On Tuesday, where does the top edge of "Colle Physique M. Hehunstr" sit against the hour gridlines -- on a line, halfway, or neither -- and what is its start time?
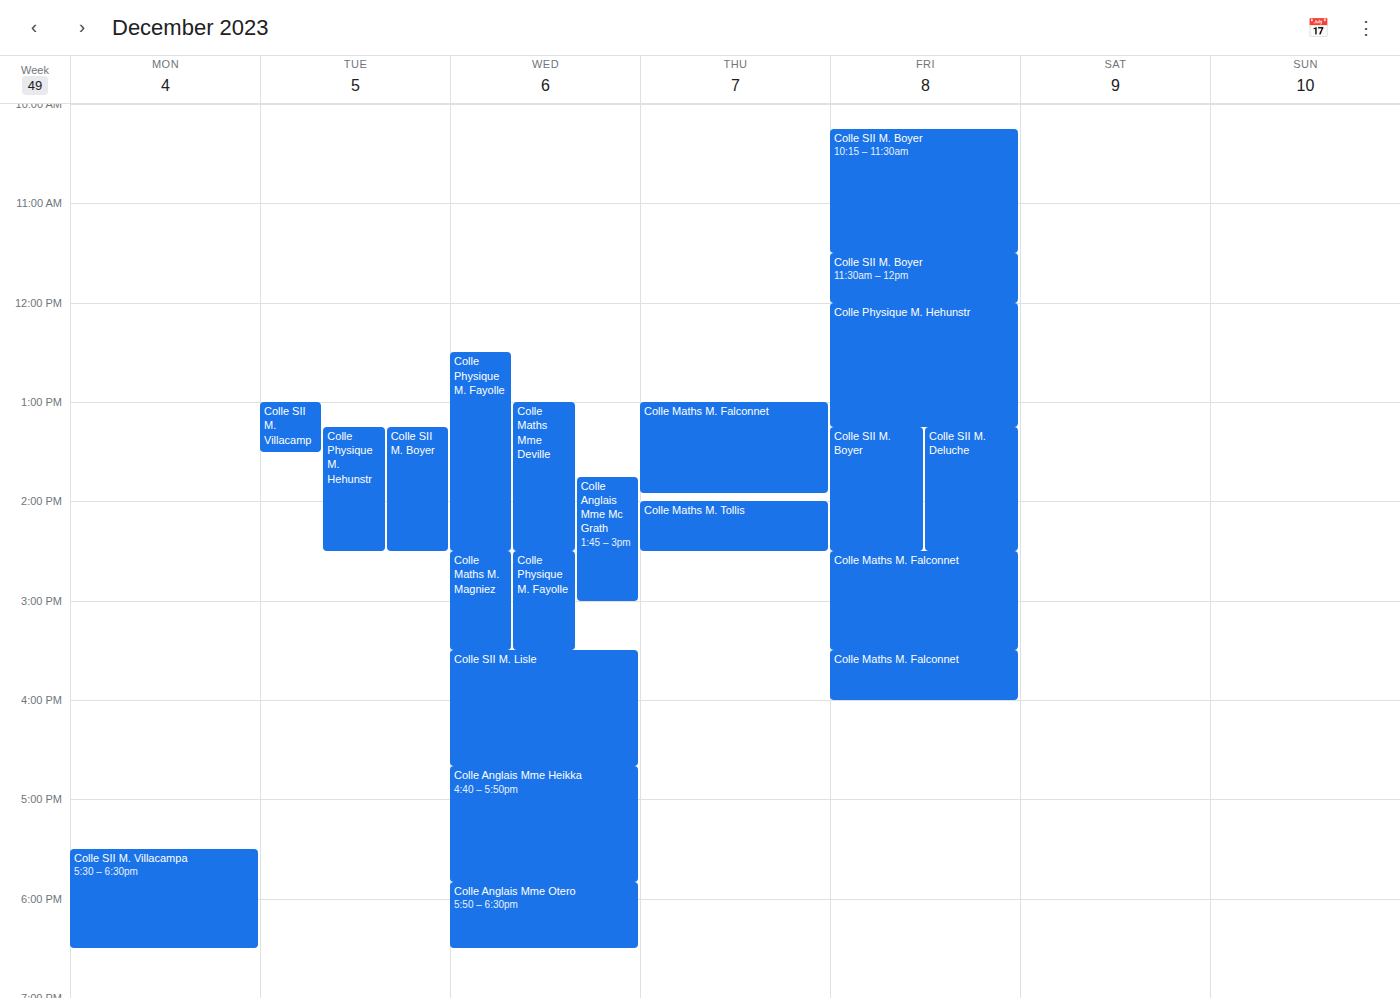
1:15 PM -- neither: a quarter of the way from the 1 PM line to the 2 PM line.